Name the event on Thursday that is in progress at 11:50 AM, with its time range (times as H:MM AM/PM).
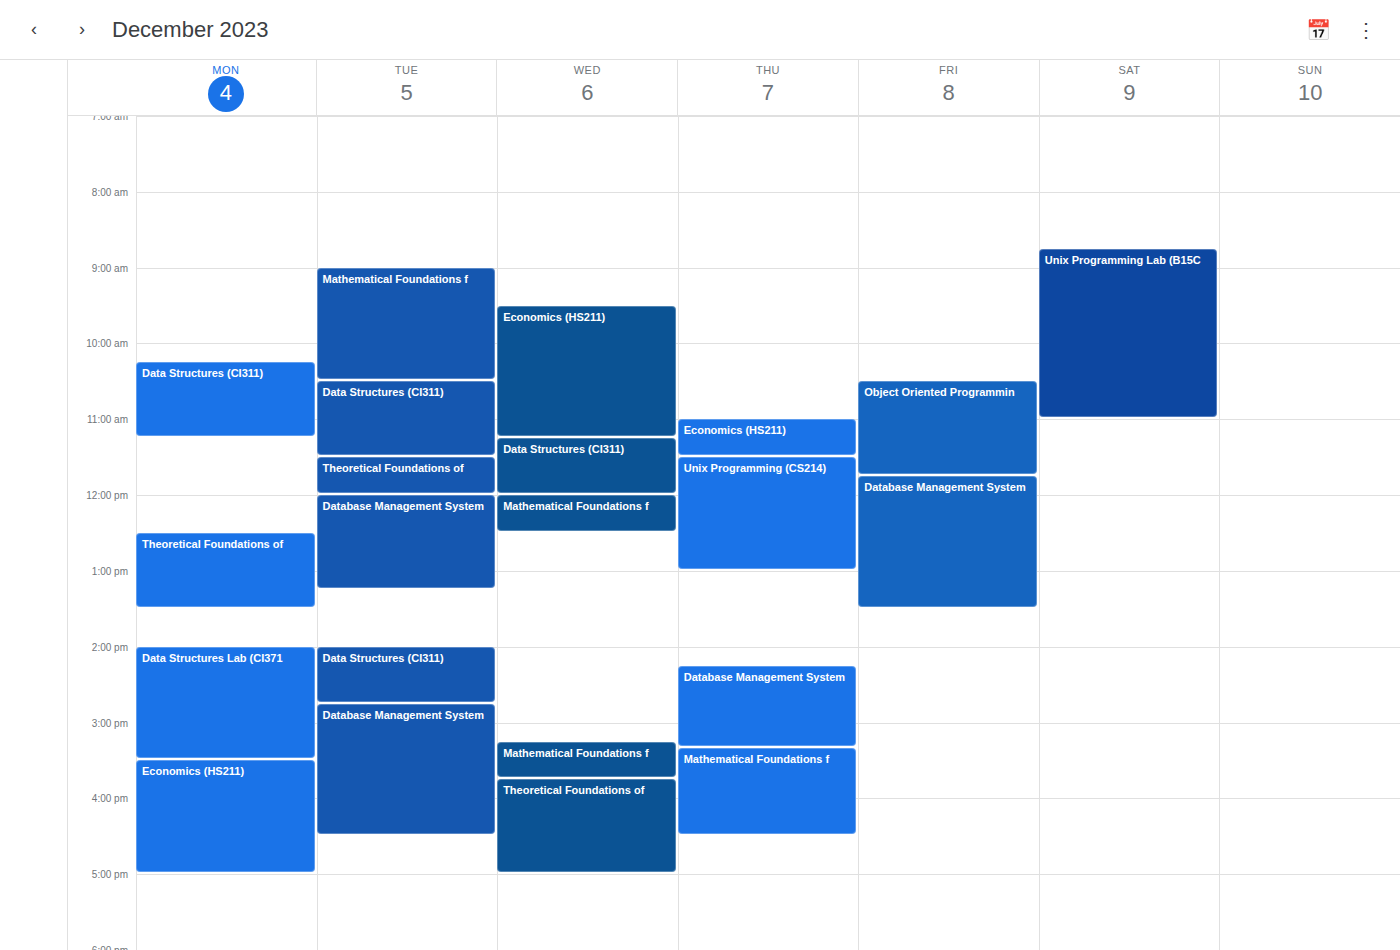
"Unix Programming (CS214)", 11:30 AM to 1:00 PM